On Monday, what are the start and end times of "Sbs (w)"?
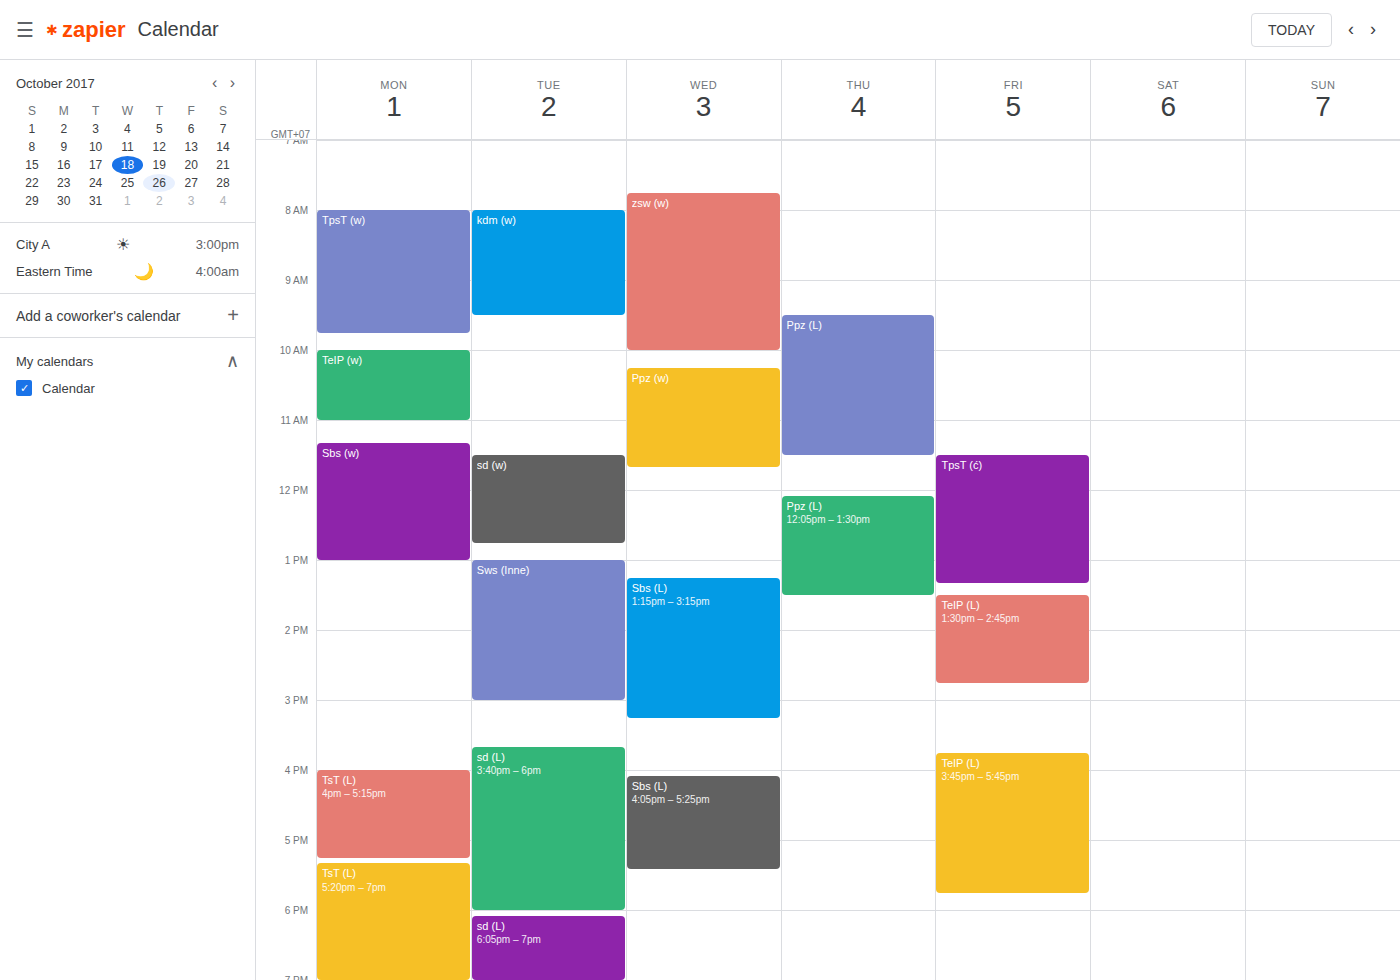
11:20 AM to 1:00 PM